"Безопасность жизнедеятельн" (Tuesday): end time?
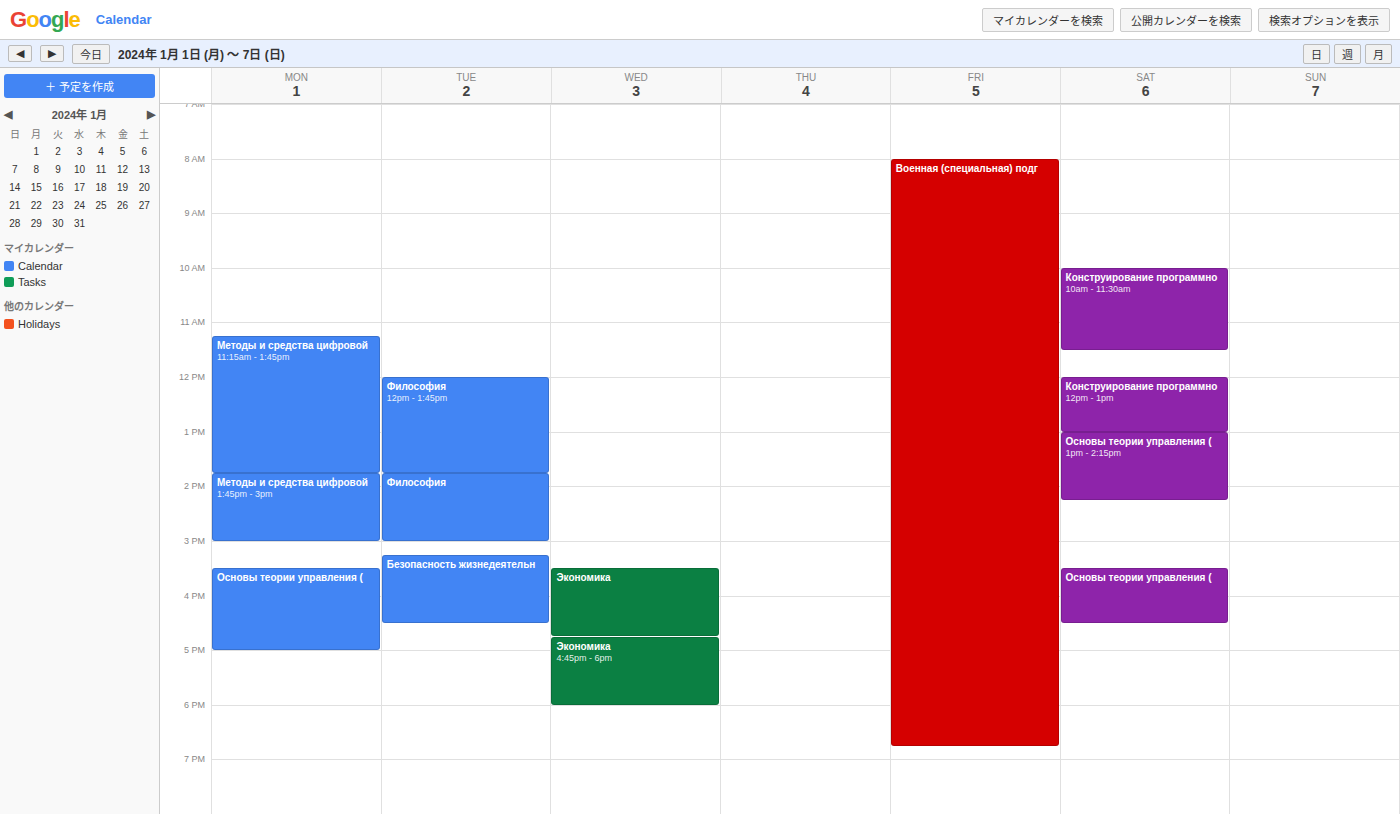
4:30 PM